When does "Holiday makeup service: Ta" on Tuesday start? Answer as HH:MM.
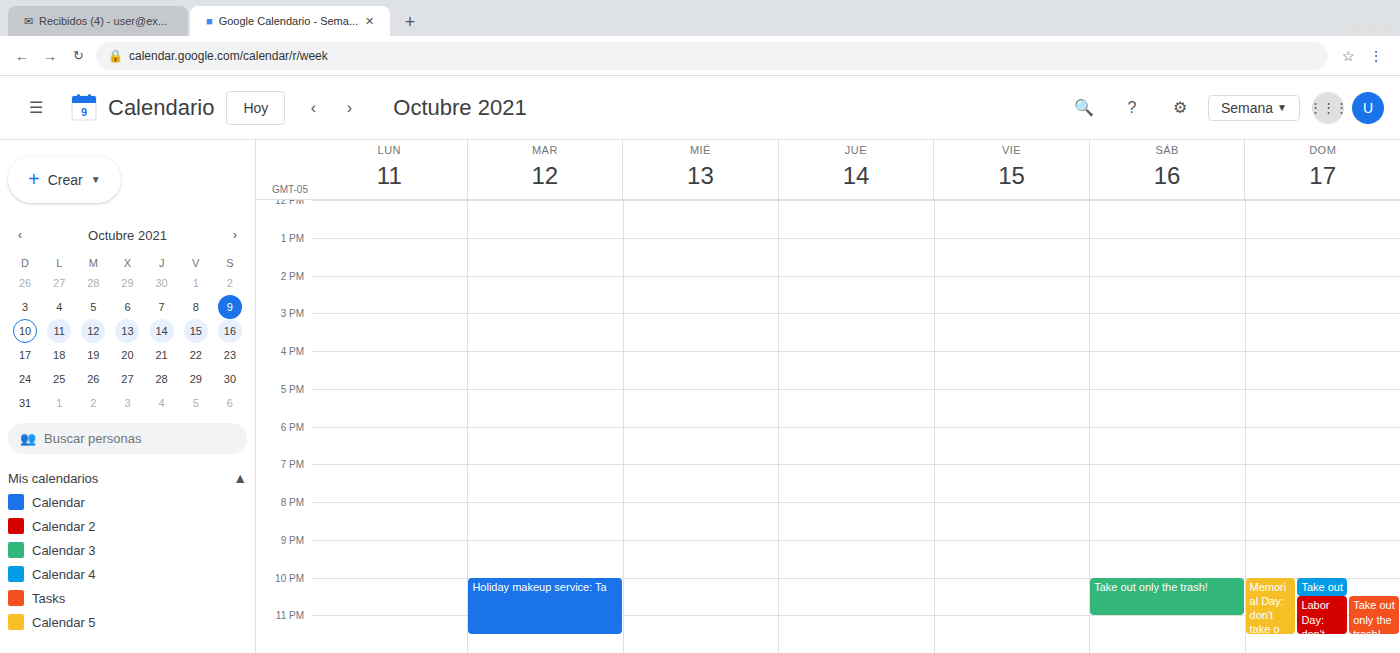
22:00